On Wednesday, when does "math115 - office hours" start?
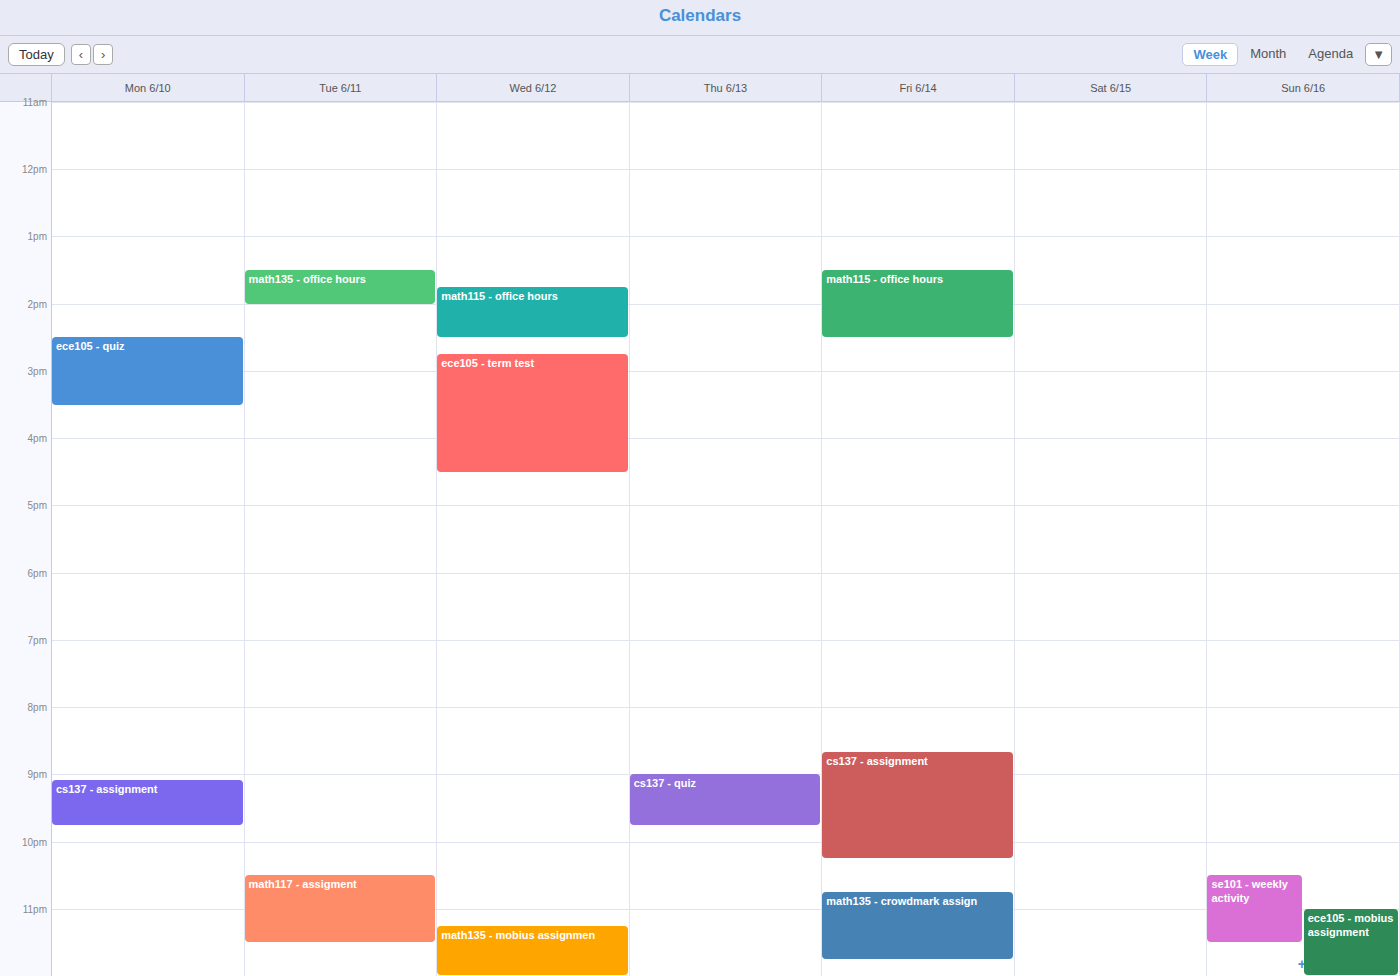
13:45